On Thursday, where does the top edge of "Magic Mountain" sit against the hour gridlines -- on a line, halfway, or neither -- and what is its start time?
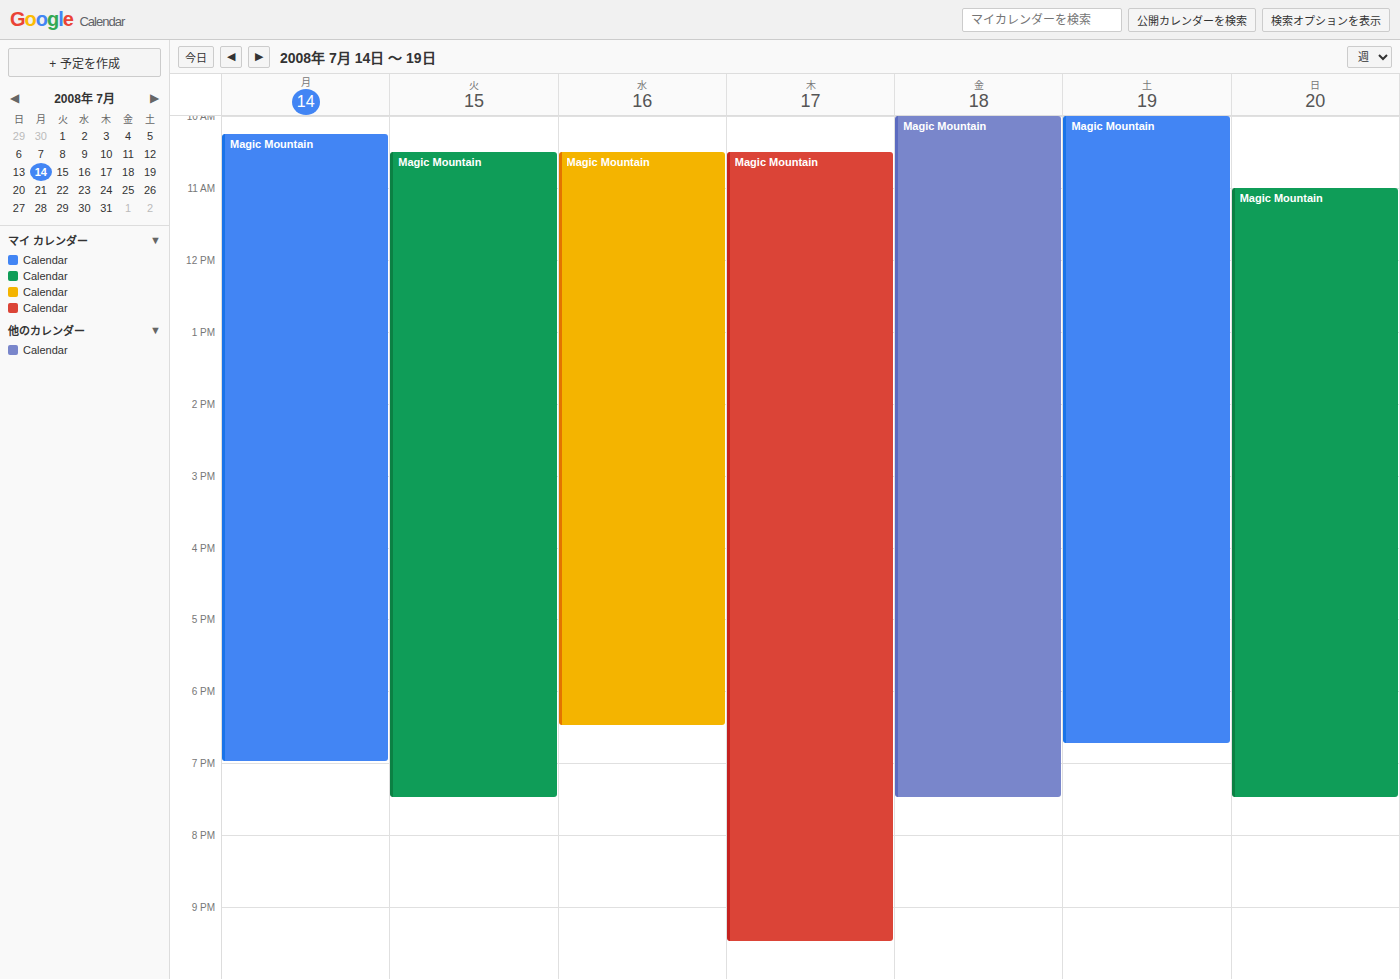
10:30 AM -- halfway between the 10 AM and 11 AM lines.